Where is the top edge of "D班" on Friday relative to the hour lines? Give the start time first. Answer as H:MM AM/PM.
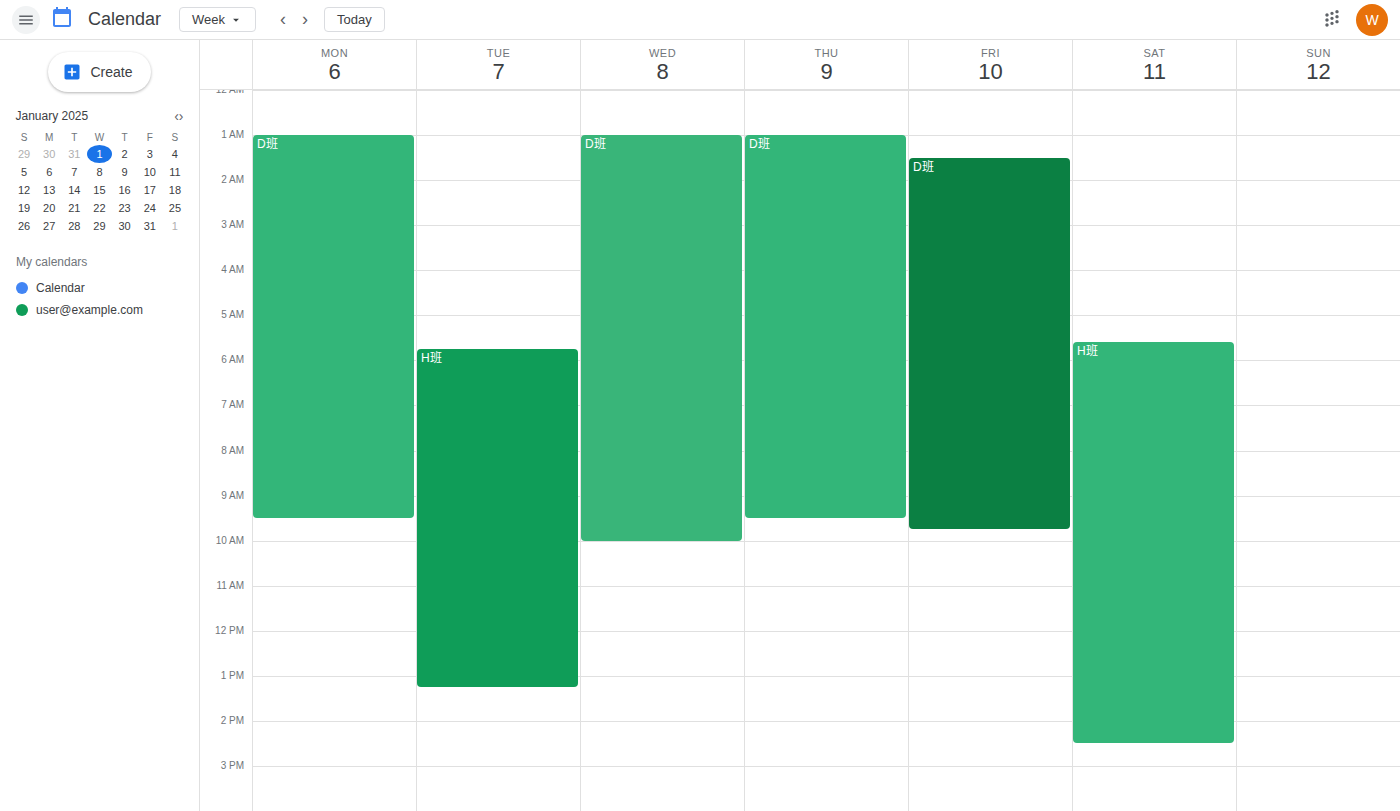
1:30 AM -- halfway between the 1 AM and 2 AM lines.